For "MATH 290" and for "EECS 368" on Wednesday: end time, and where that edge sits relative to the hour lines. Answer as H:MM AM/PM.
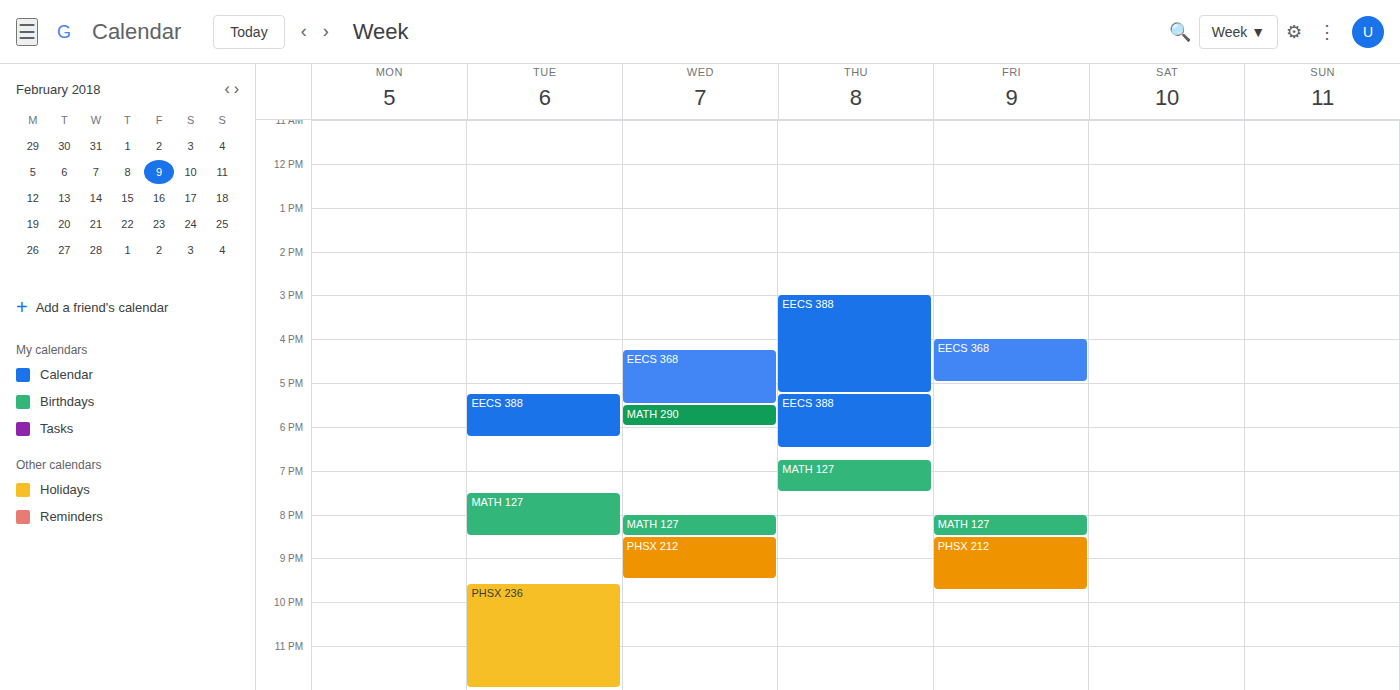
"MATH 290": 6:00 PM, exactly on the 6 PM line. "EECS 368": 5:30 PM, halfway between the 5 PM and 6 PM lines.